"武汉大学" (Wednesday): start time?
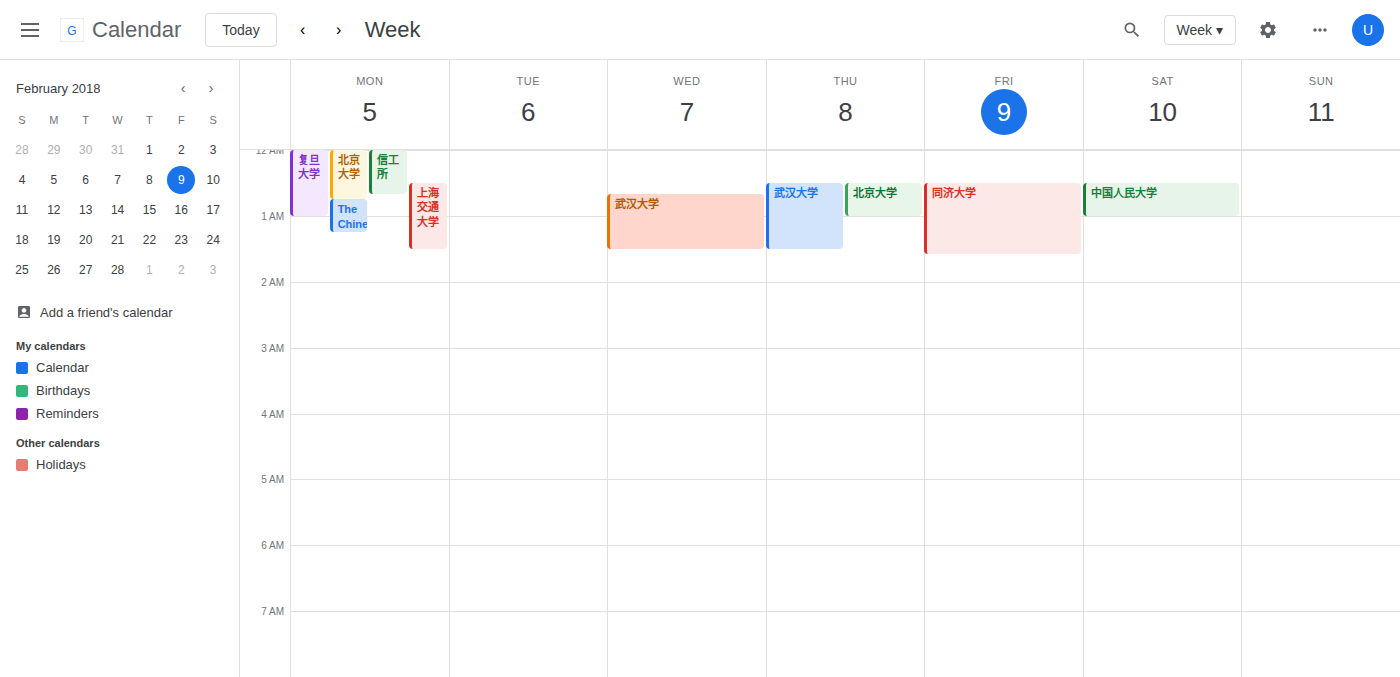
12:40 AM